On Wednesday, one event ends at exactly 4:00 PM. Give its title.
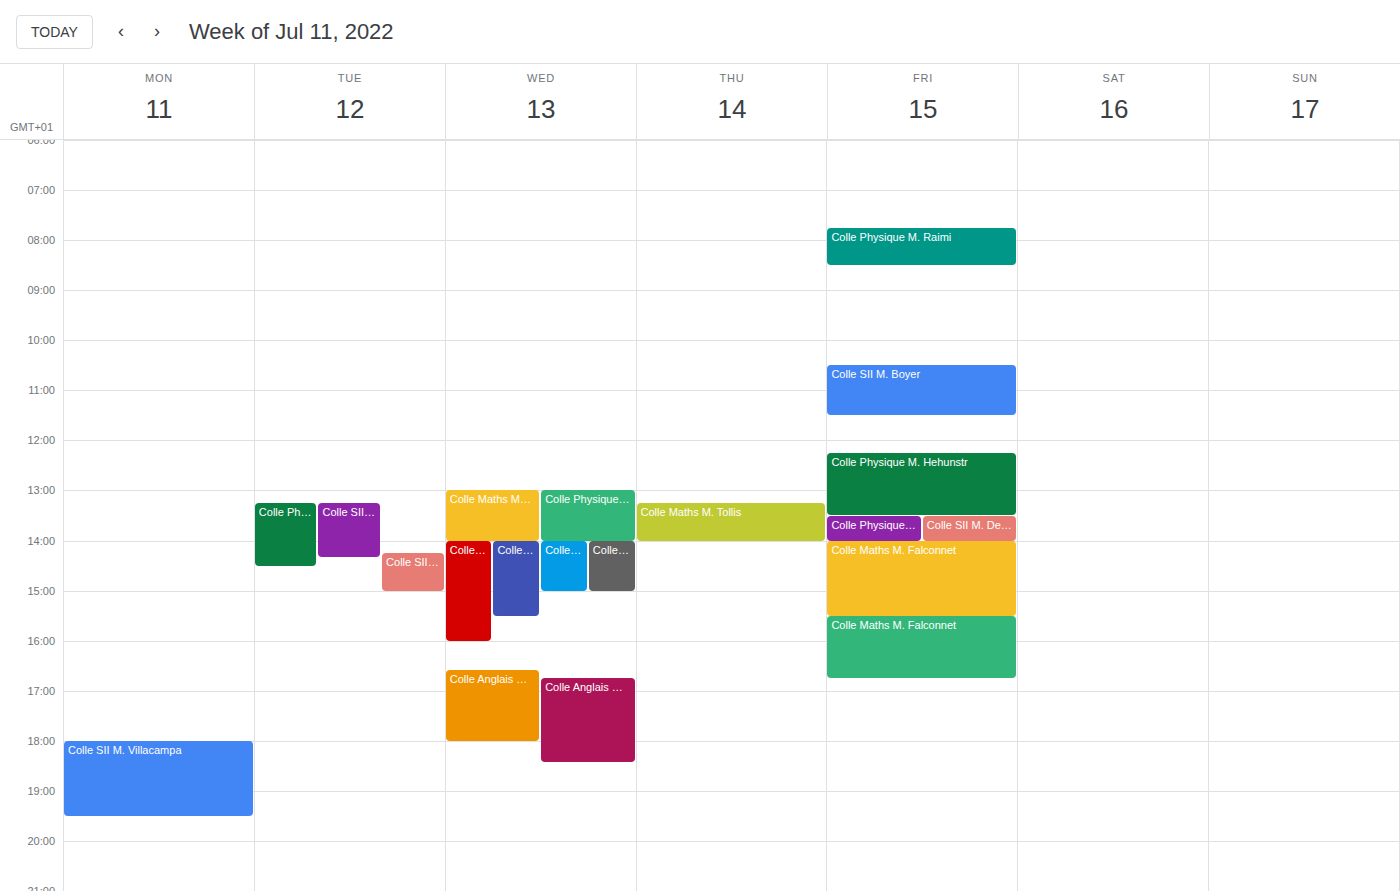
"Colle Physique M. Fayolle"